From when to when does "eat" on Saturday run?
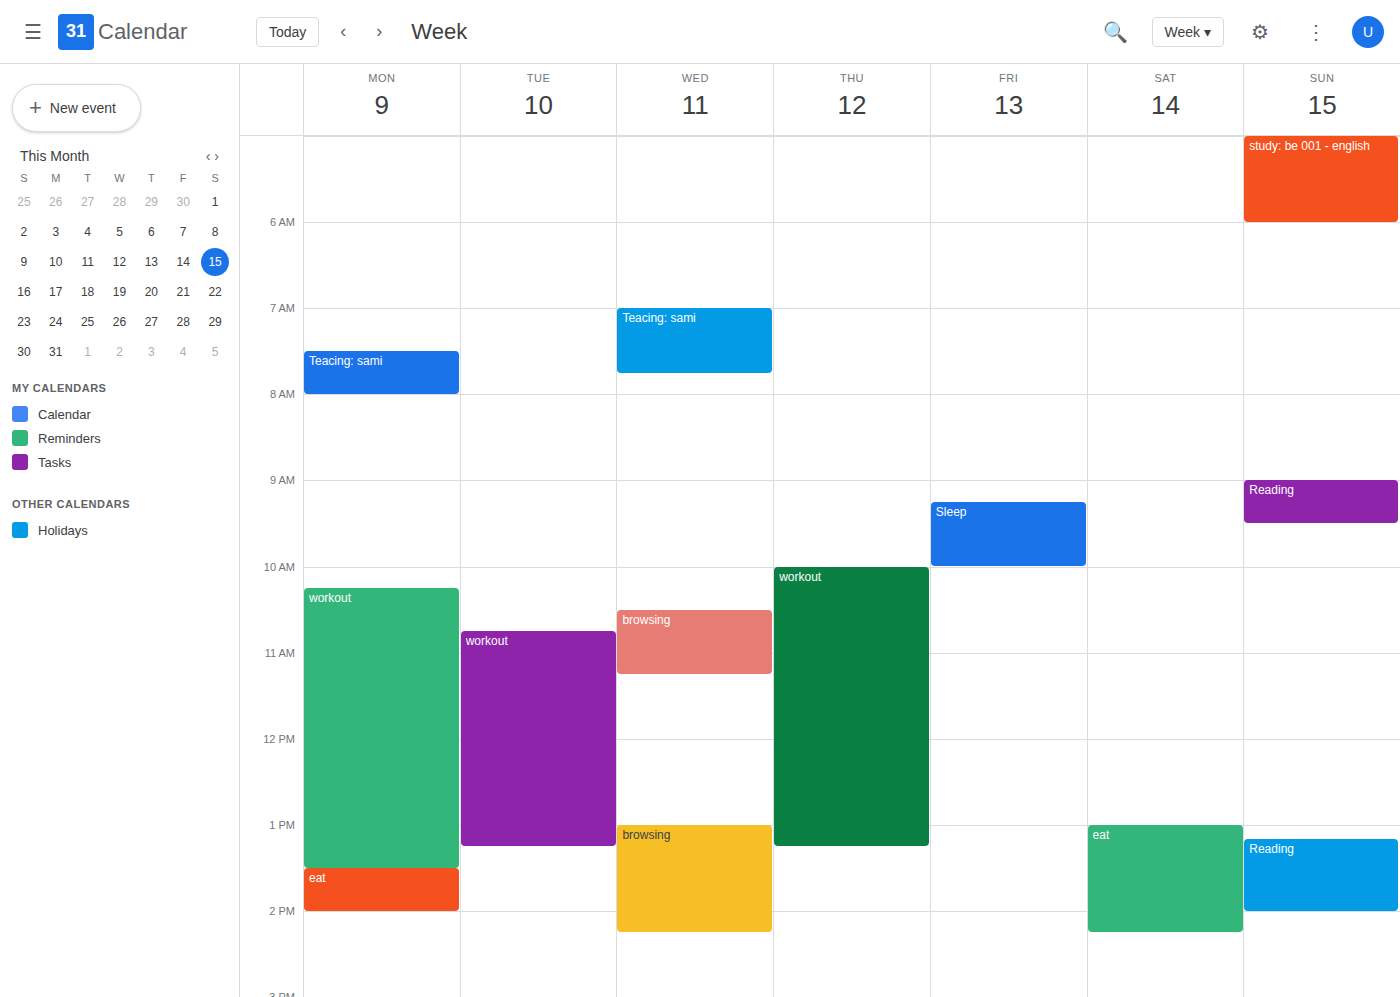
1:00 PM to 2:15 PM